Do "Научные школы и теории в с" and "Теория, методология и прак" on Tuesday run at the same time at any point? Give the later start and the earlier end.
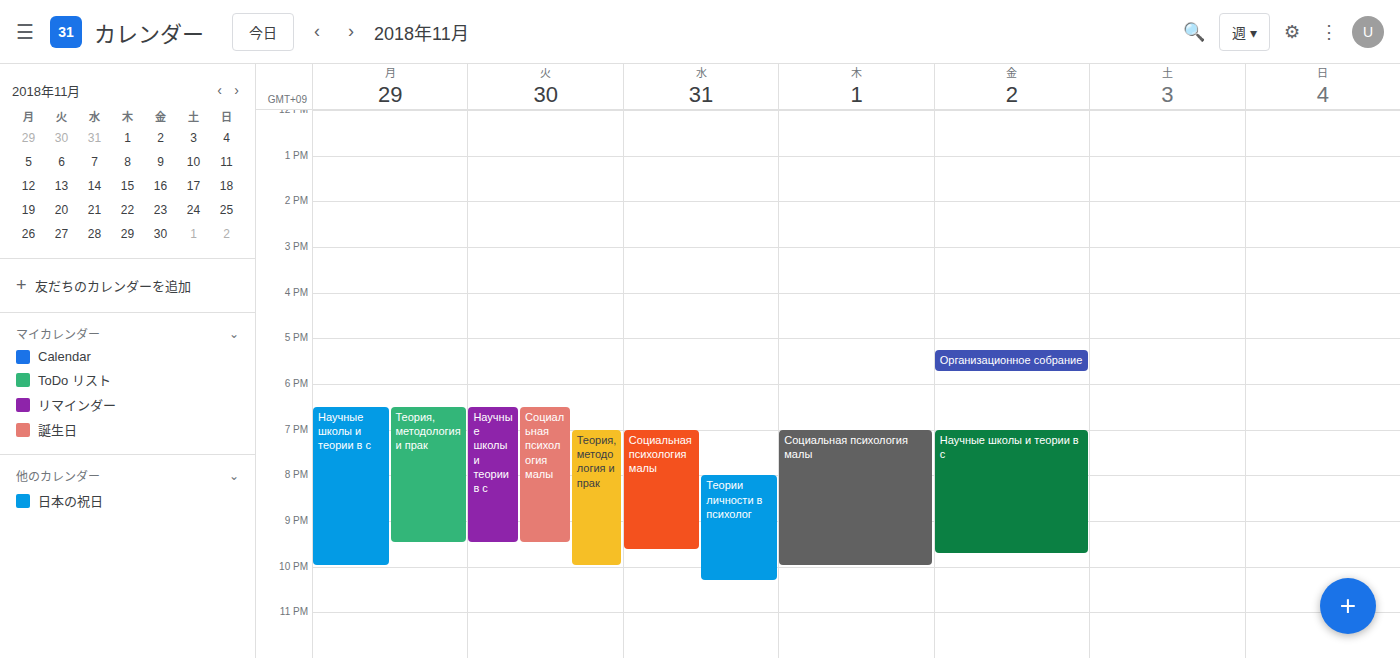
"Теория, методология и прак" starts at 7:00 PM, before "Научные школы и теории в с" ends at 9:30 PM -- they overlap.